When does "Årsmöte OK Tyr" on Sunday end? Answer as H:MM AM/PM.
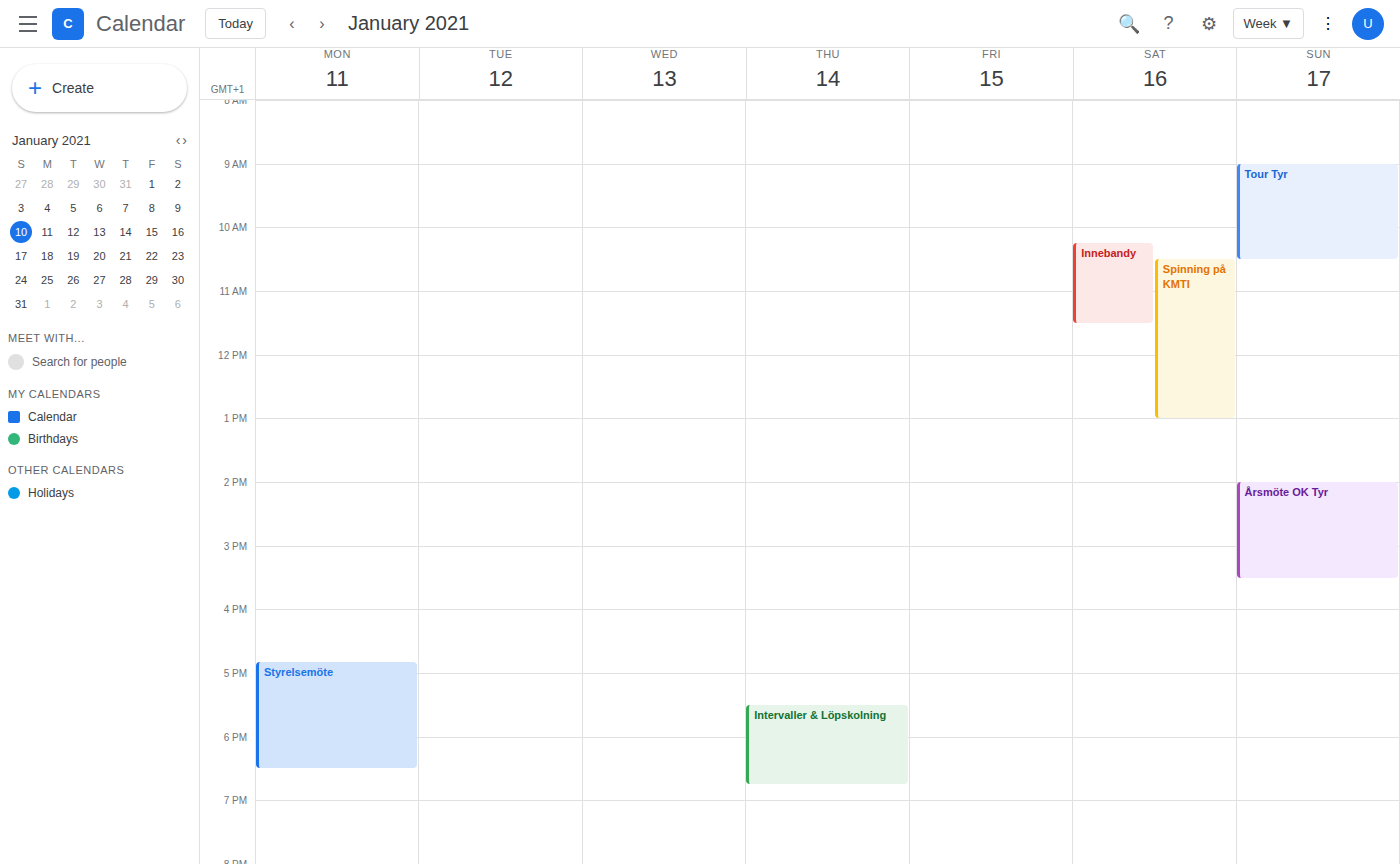
3:30 PM